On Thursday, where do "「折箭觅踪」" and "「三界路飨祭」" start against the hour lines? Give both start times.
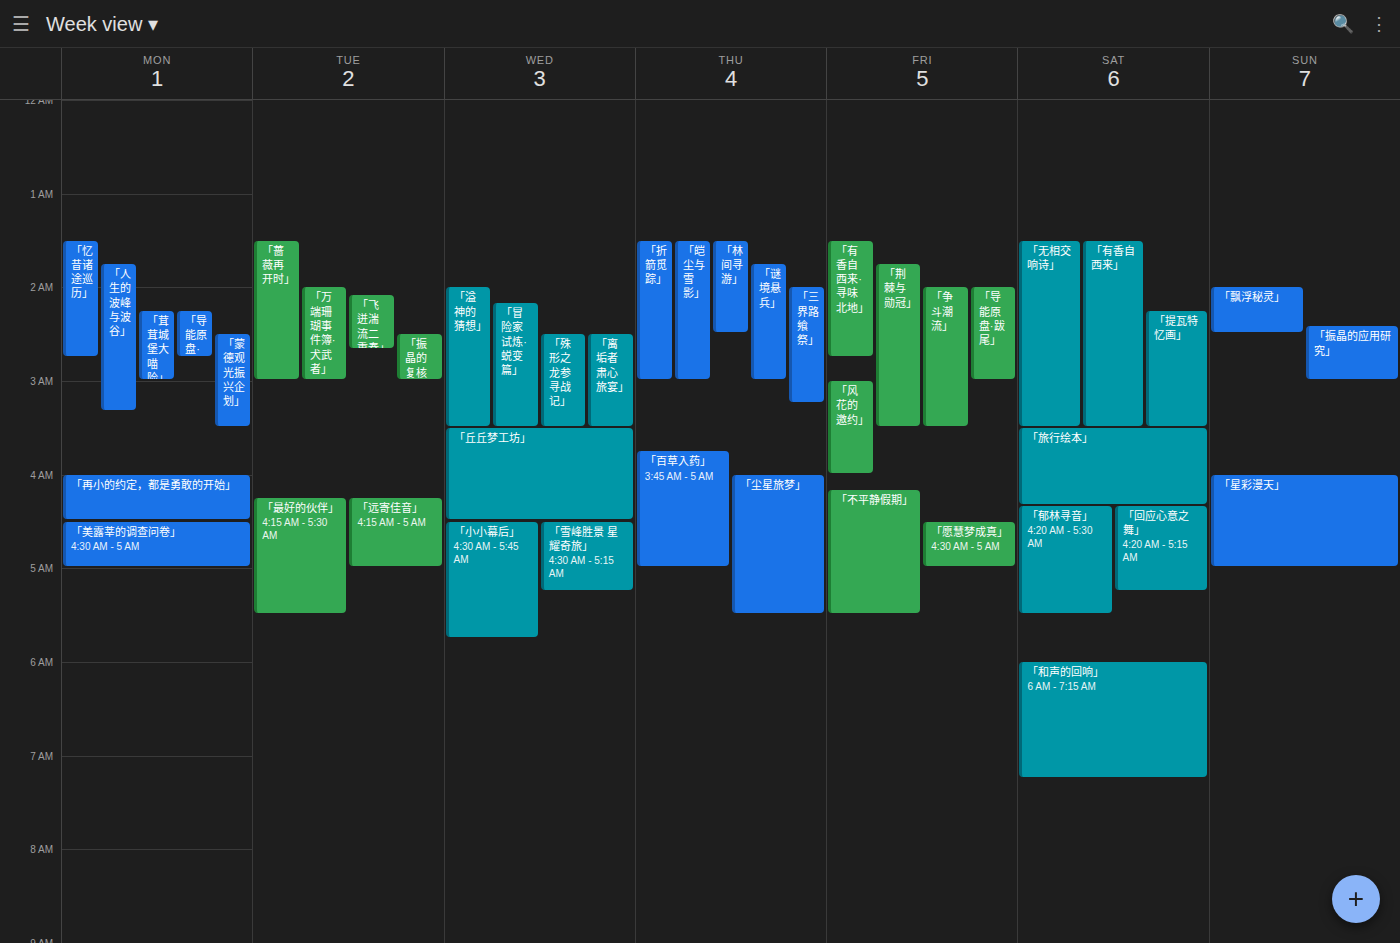
"「折箭觅踪」": 1:30 AM, halfway between the 1 AM and 2 AM lines. "「三界路飨祭」": 2:00 AM, exactly on the 2 AM line.